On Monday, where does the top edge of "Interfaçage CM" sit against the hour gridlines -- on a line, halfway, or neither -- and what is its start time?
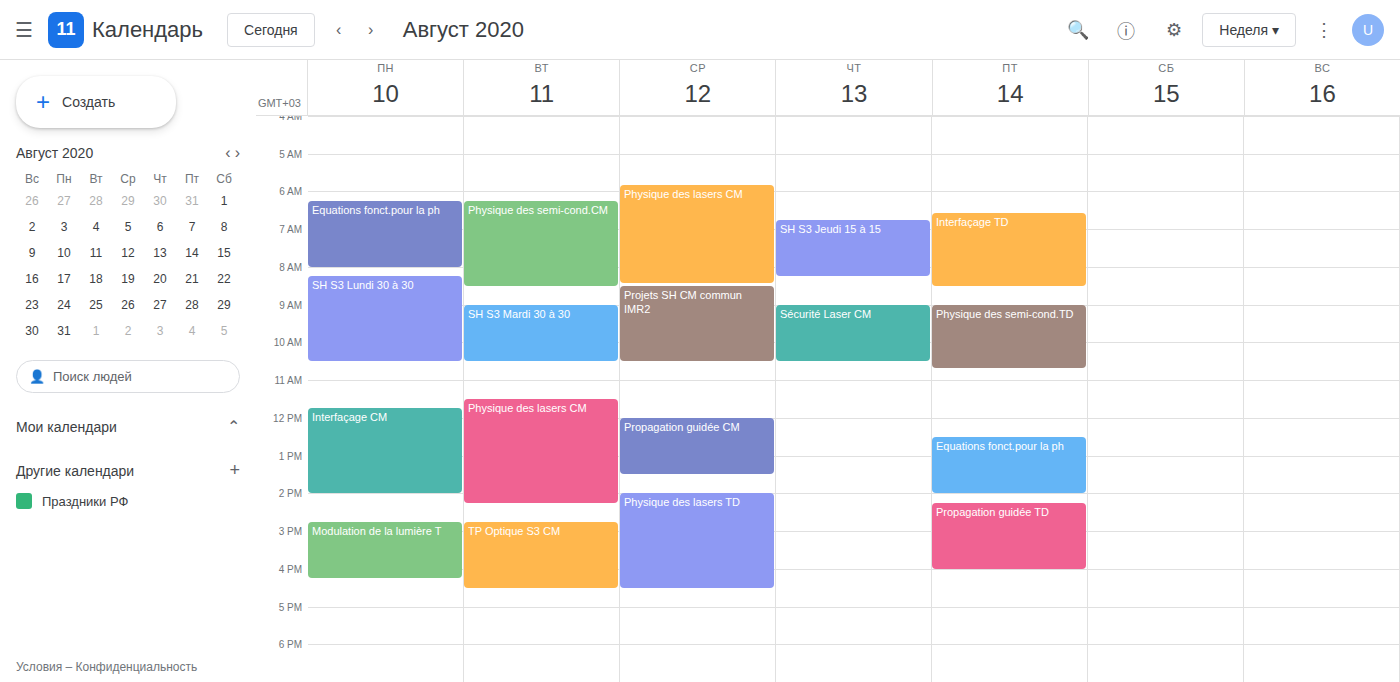
11:45 AM -- neither: three quarters of the way from the 11 AM line to the 12 PM line.